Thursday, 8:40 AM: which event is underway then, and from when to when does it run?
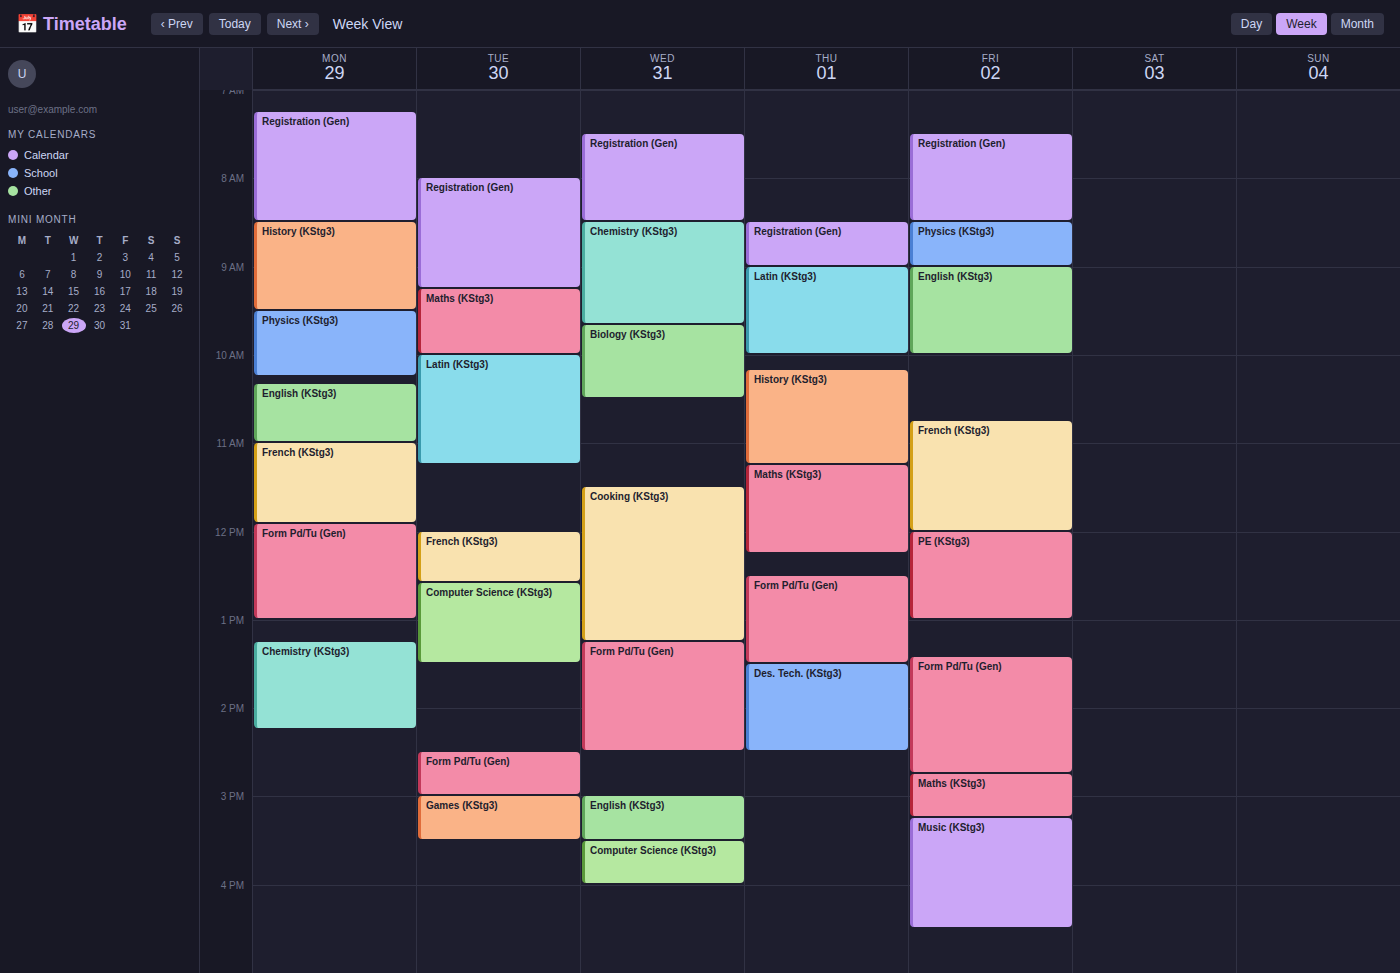
"Registration (Gen)", 8:30 AM to 9:00 AM